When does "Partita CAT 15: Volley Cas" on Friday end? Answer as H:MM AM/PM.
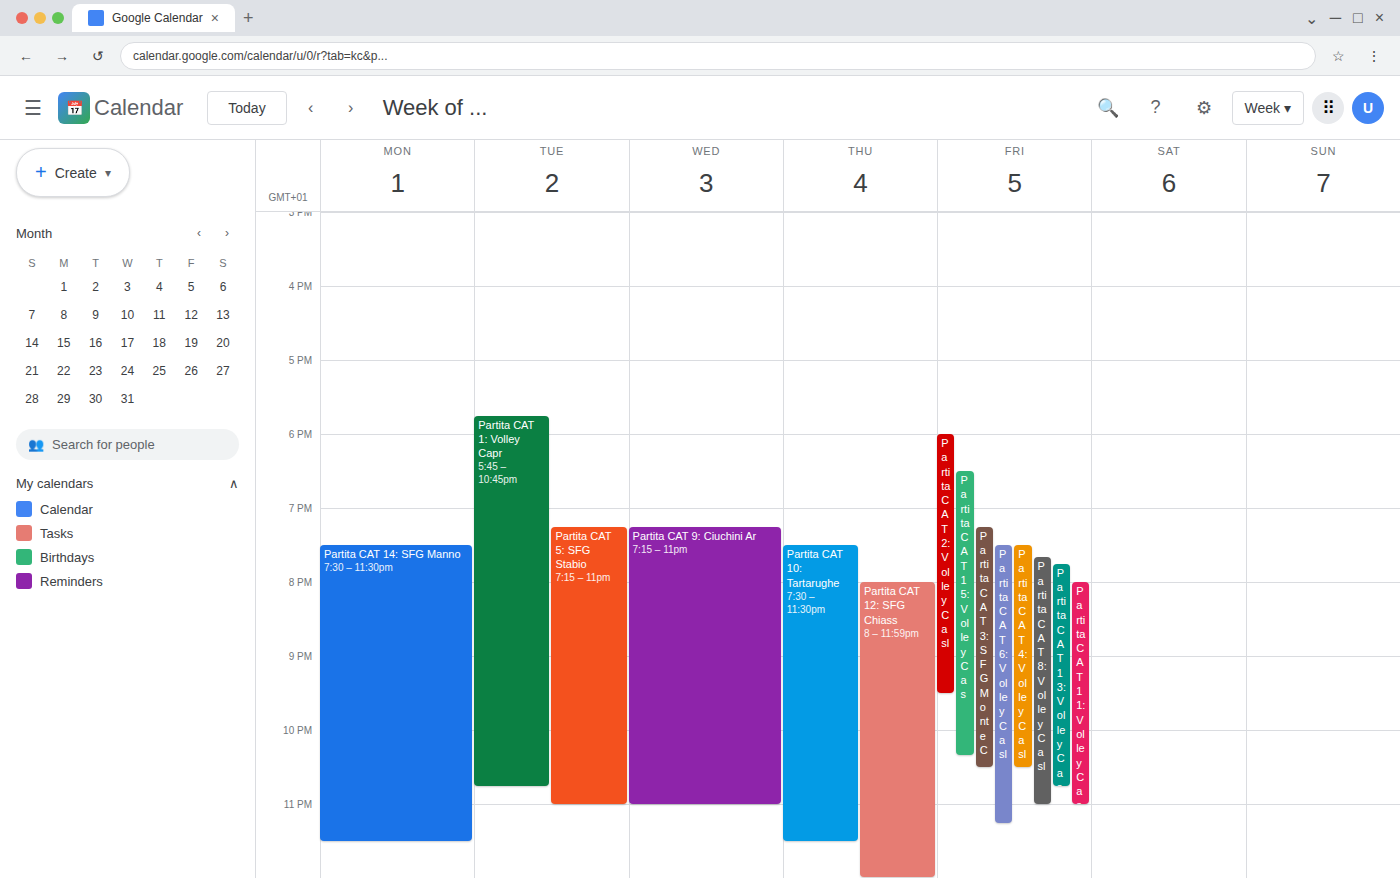
10:20 PM